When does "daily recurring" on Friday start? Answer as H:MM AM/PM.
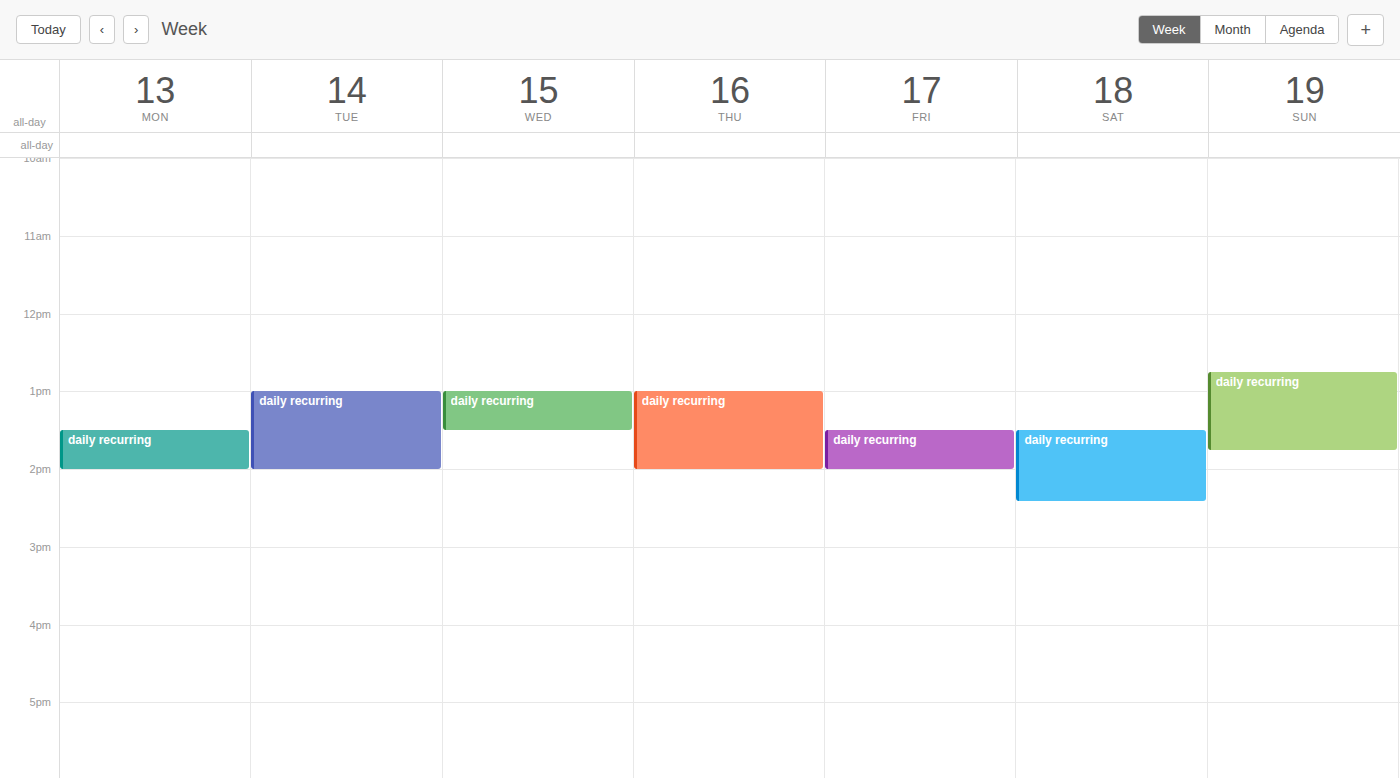
1:30 PM